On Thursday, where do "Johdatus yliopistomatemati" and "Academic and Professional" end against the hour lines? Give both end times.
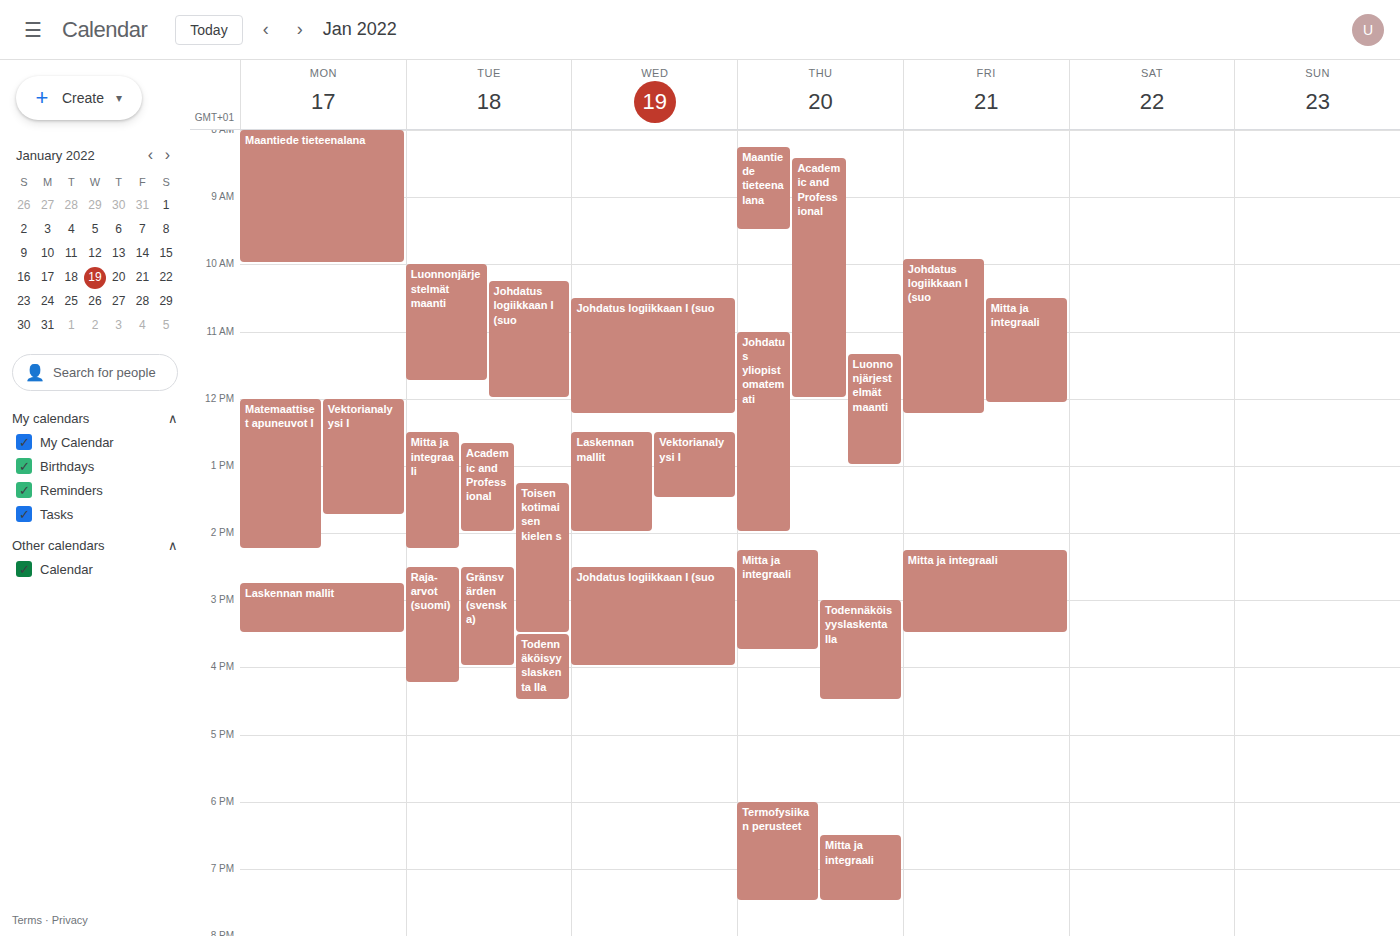
"Johdatus yliopistomatemati": 2:00 PM, exactly on the 2 PM line. "Academic and Professional": 12:00 PM, exactly on the 12 PM line.